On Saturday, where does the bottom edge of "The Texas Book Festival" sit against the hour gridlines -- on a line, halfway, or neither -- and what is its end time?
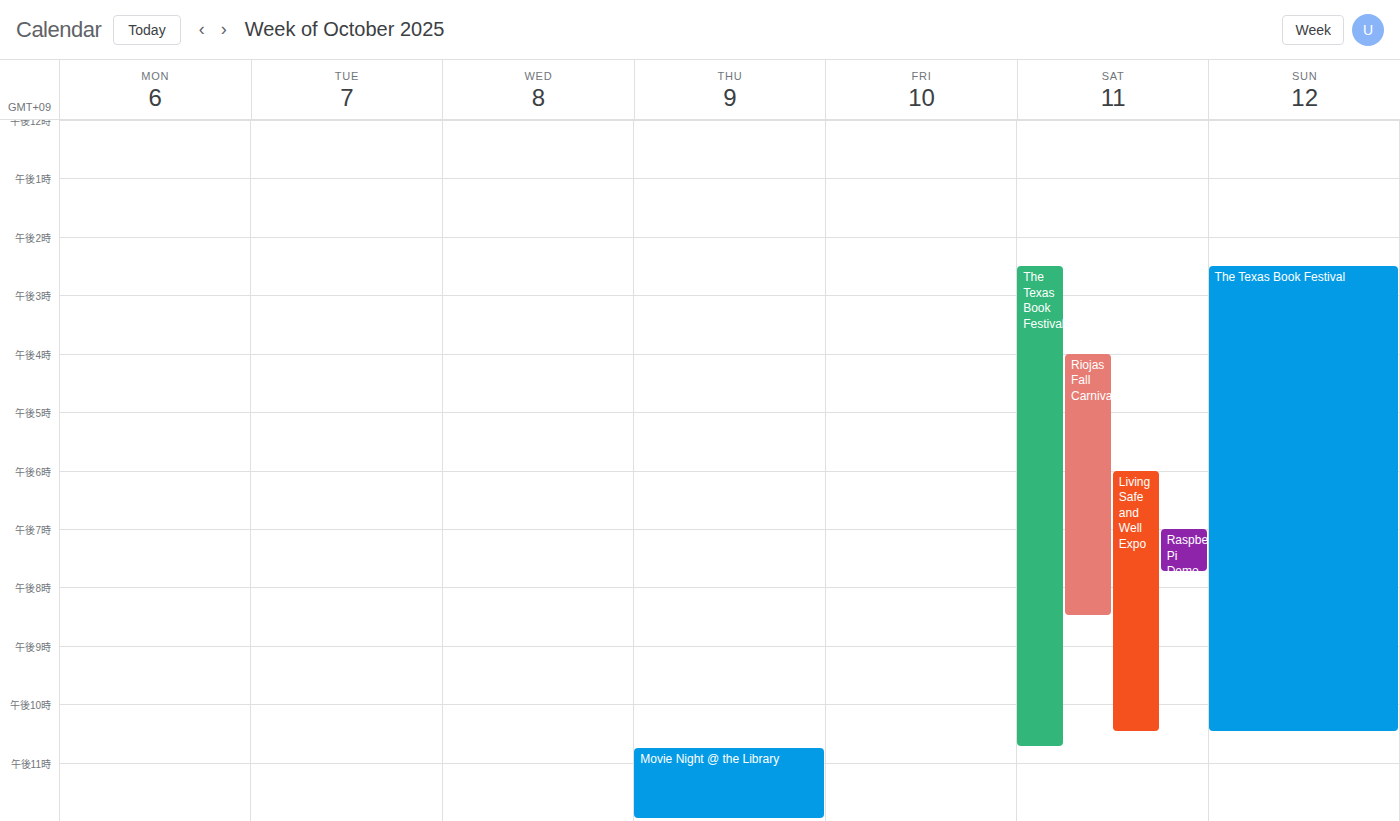
10:45 PM -- neither: three quarters of the way from the 10 PM line to the 11 PM line.